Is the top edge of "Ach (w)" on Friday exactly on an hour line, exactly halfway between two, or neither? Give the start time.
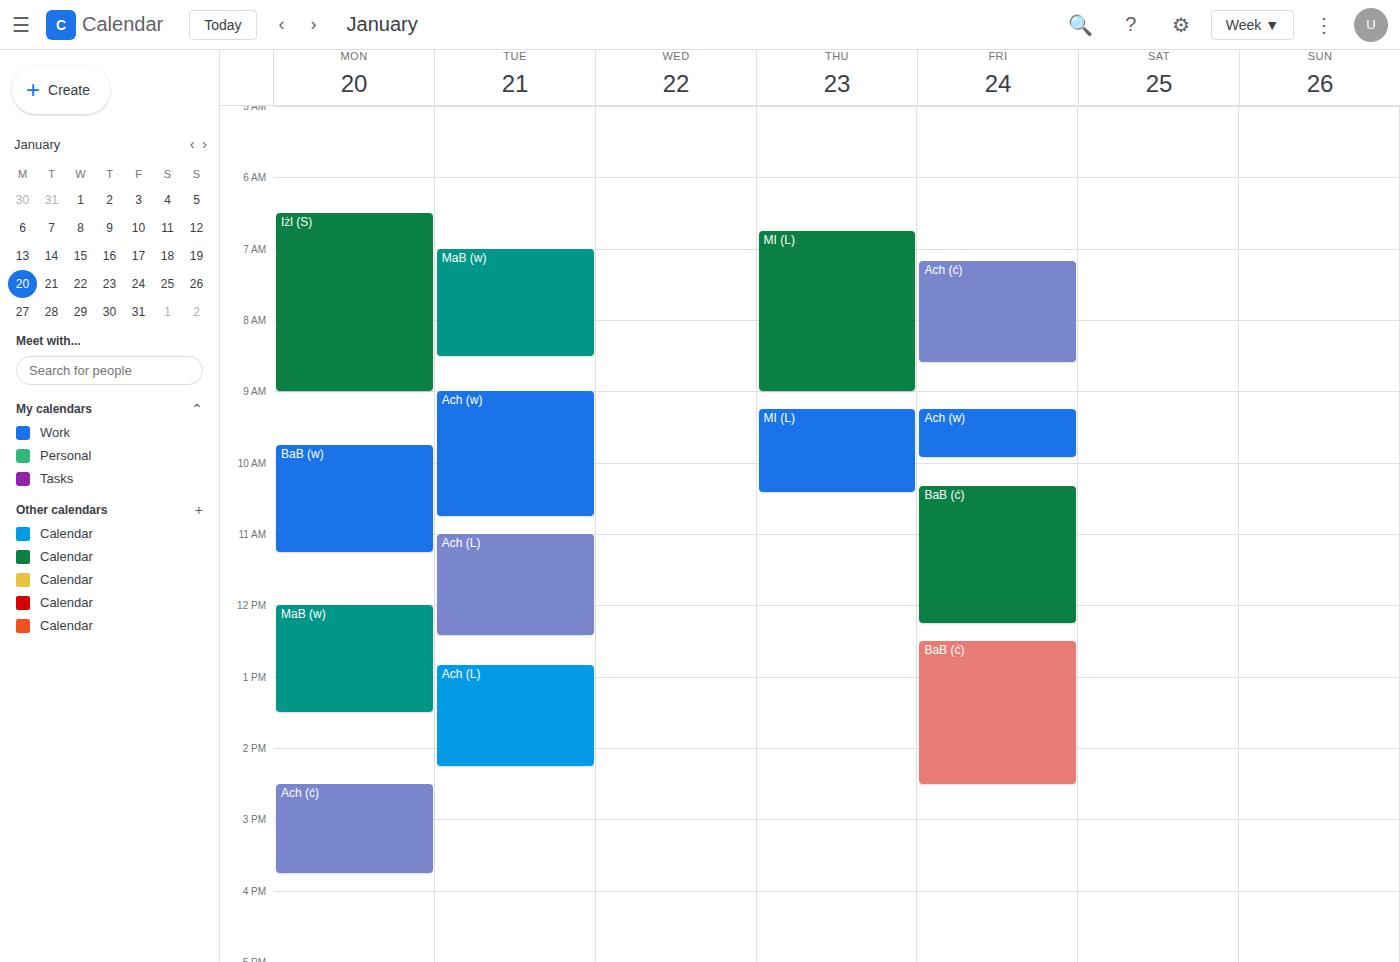
9:15 AM -- neither: a quarter of the way from the 9 AM line to the 10 AM line.